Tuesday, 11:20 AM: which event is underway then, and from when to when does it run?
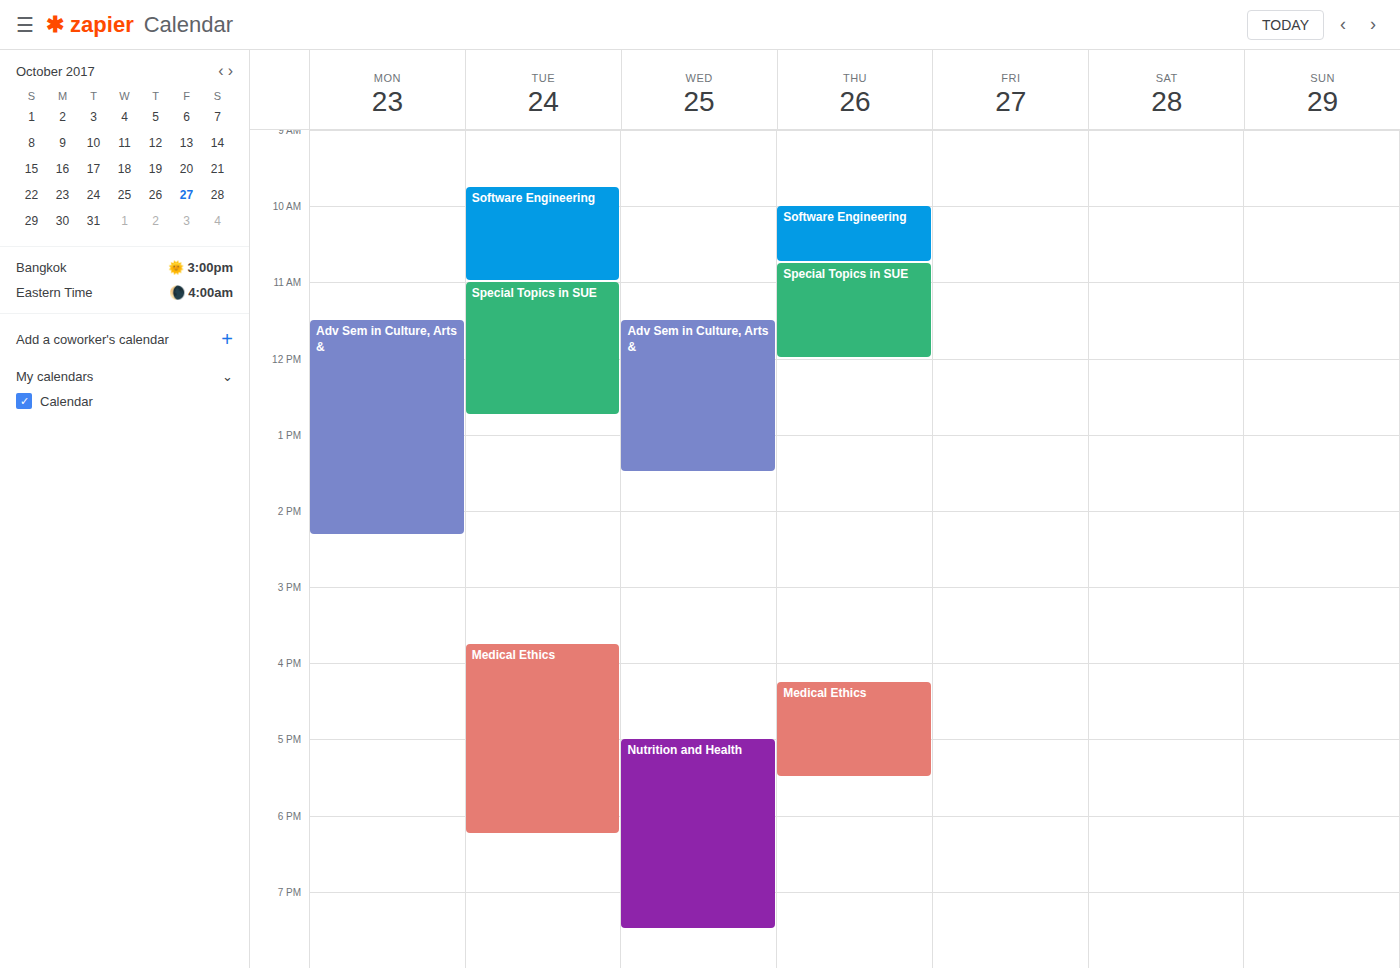
"Special Topics in SUE", 11:00 AM to 12:45 PM